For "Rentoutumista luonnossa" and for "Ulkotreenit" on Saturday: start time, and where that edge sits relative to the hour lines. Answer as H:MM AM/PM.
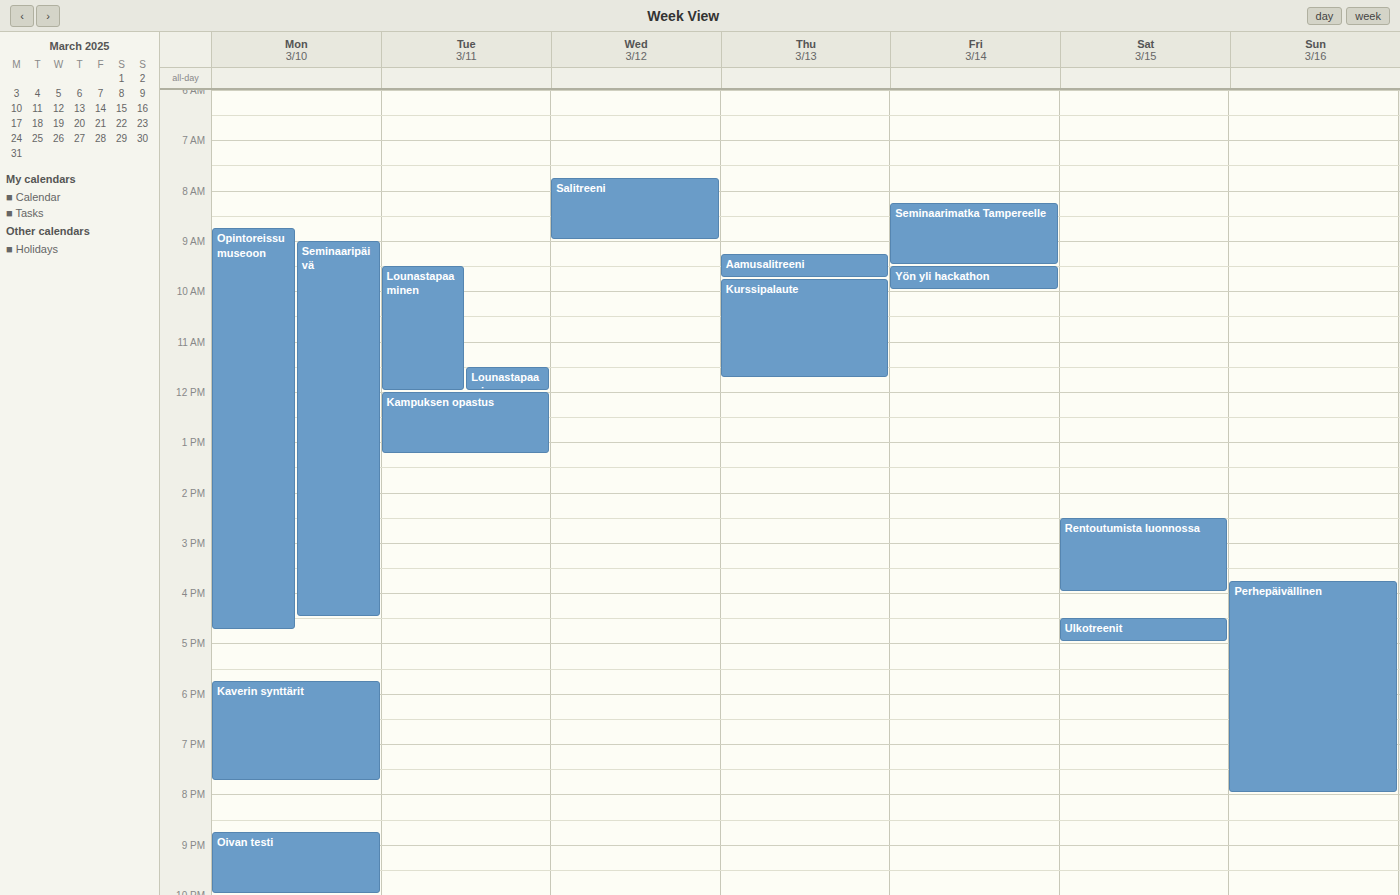
"Rentoutumista luonnossa": 2:30 PM, halfway between the 2 PM and 3 PM lines. "Ulkotreenit": 4:30 PM, halfway between the 4 PM and 5 PM lines.